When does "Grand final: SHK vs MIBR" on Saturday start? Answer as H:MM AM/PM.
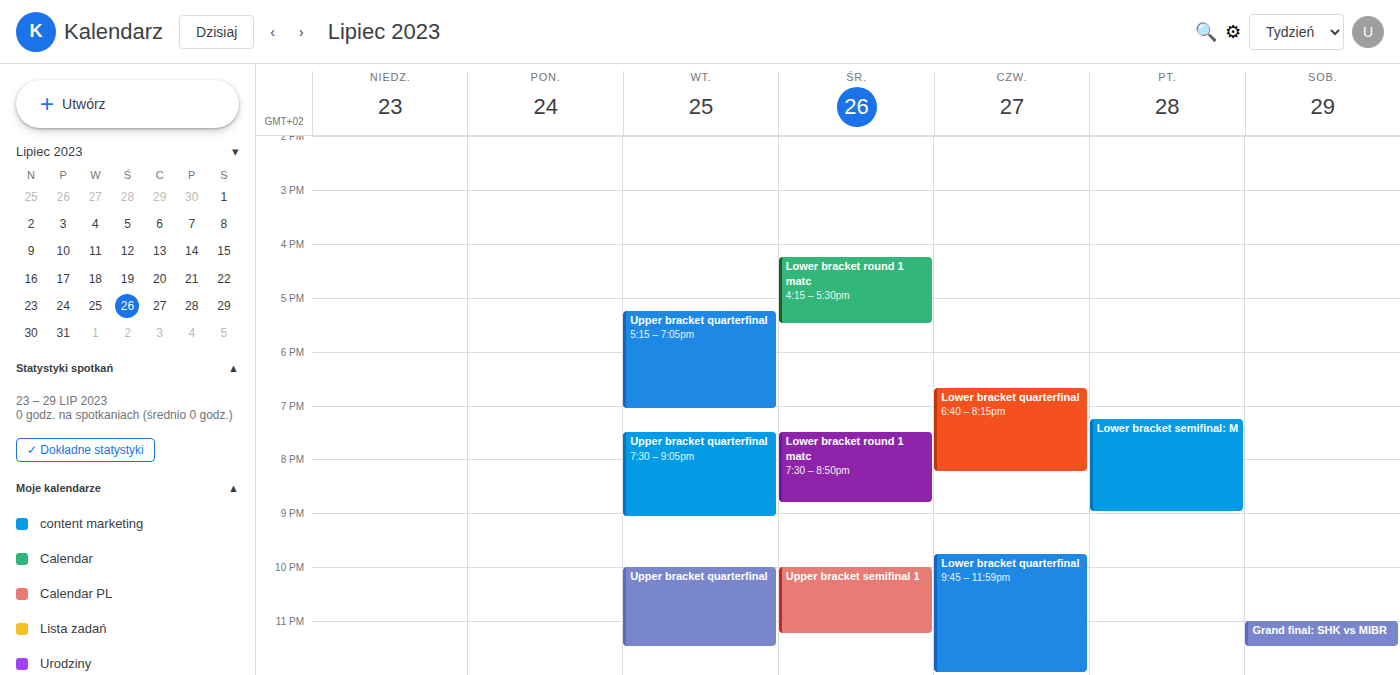
11:00 PM